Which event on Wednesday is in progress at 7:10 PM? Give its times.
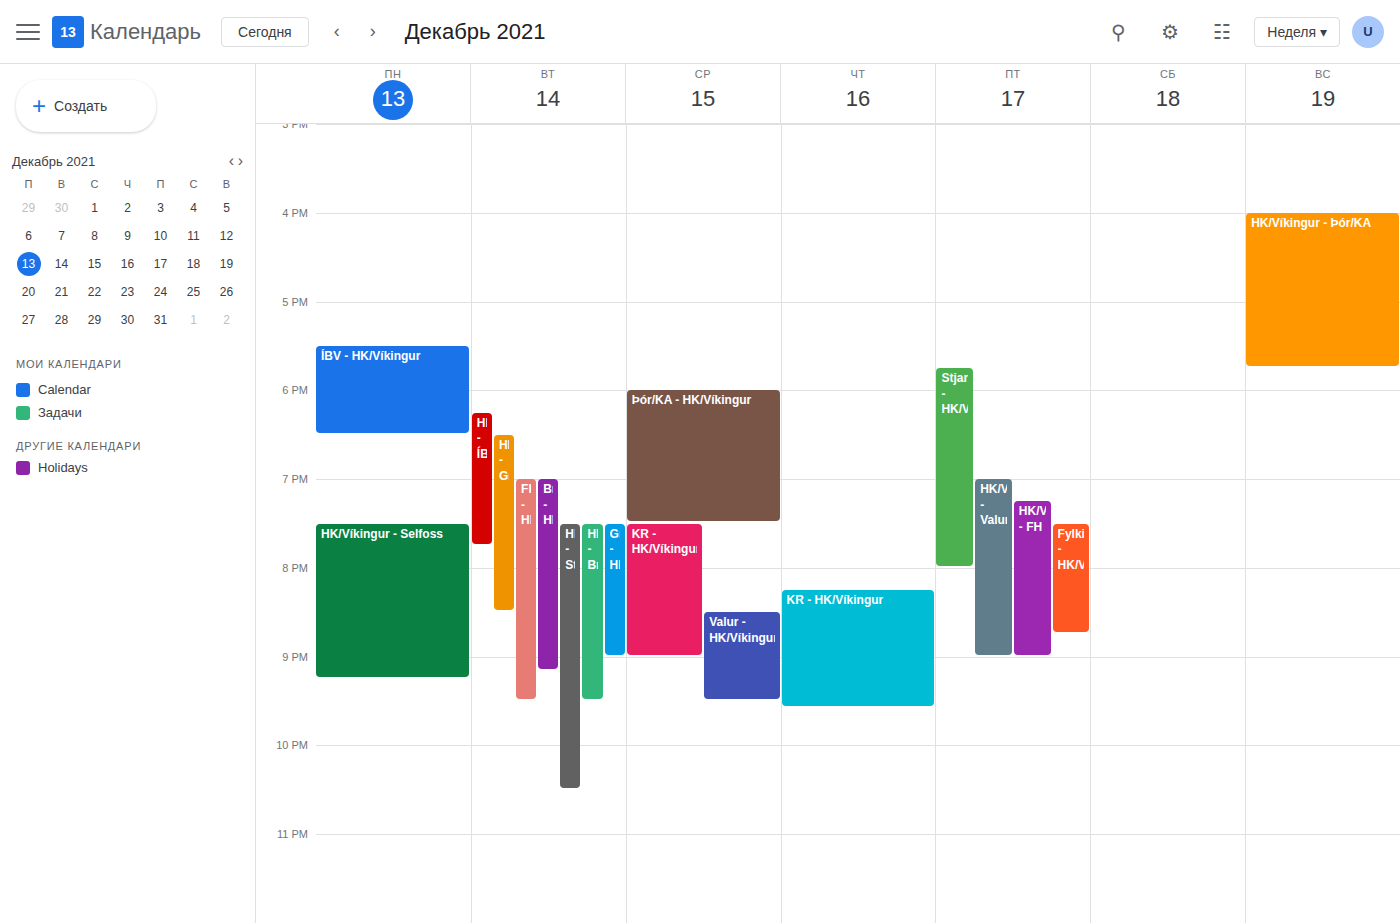
"Þór/KA - HK/Víkingur", 6:00 PM to 7:30 PM